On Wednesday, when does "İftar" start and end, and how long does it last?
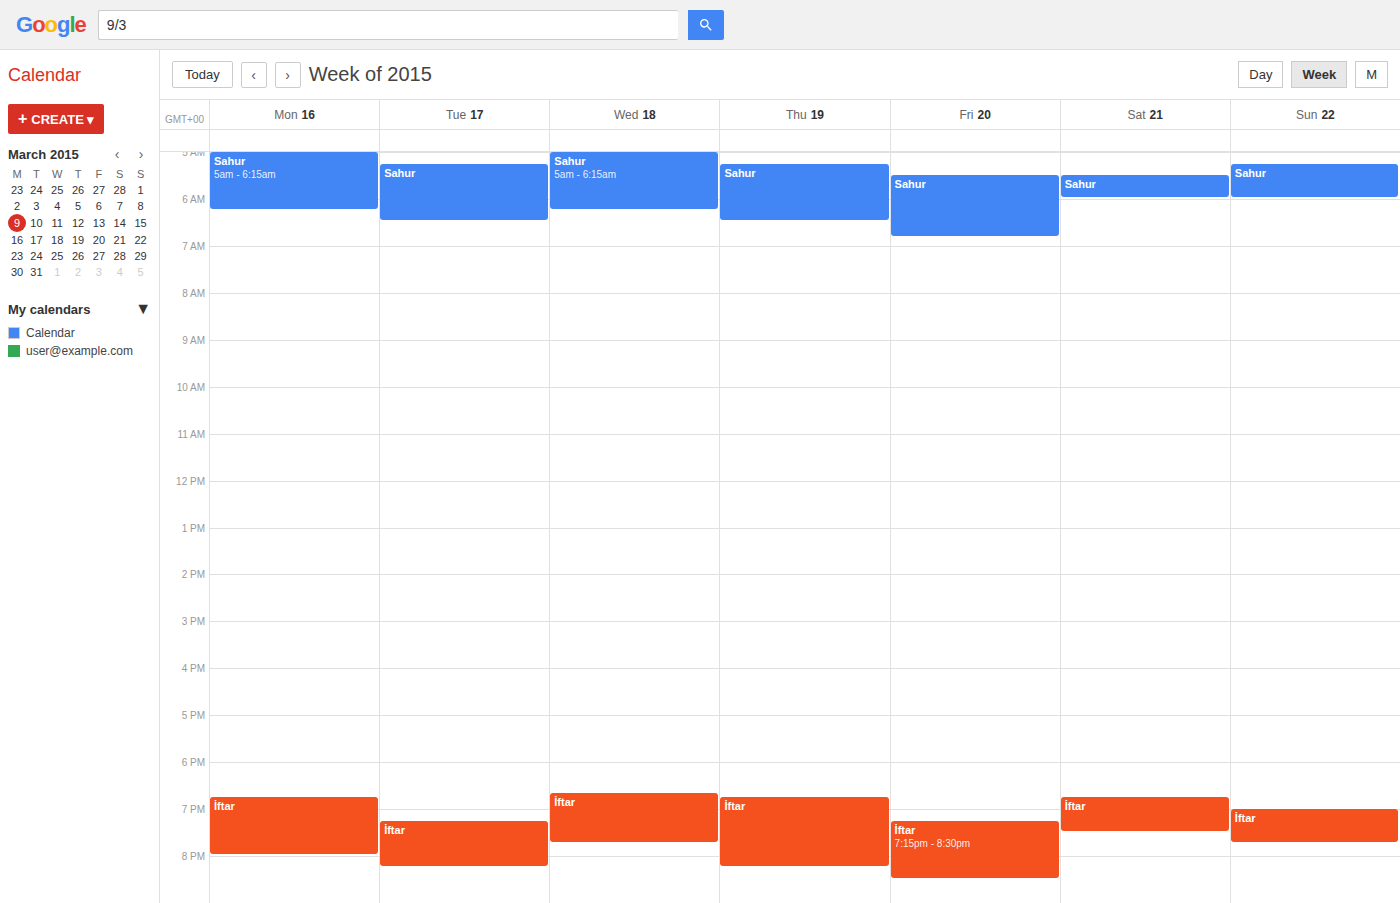
6:40 PM to 7:45 PM, 1 hour 5 minutes